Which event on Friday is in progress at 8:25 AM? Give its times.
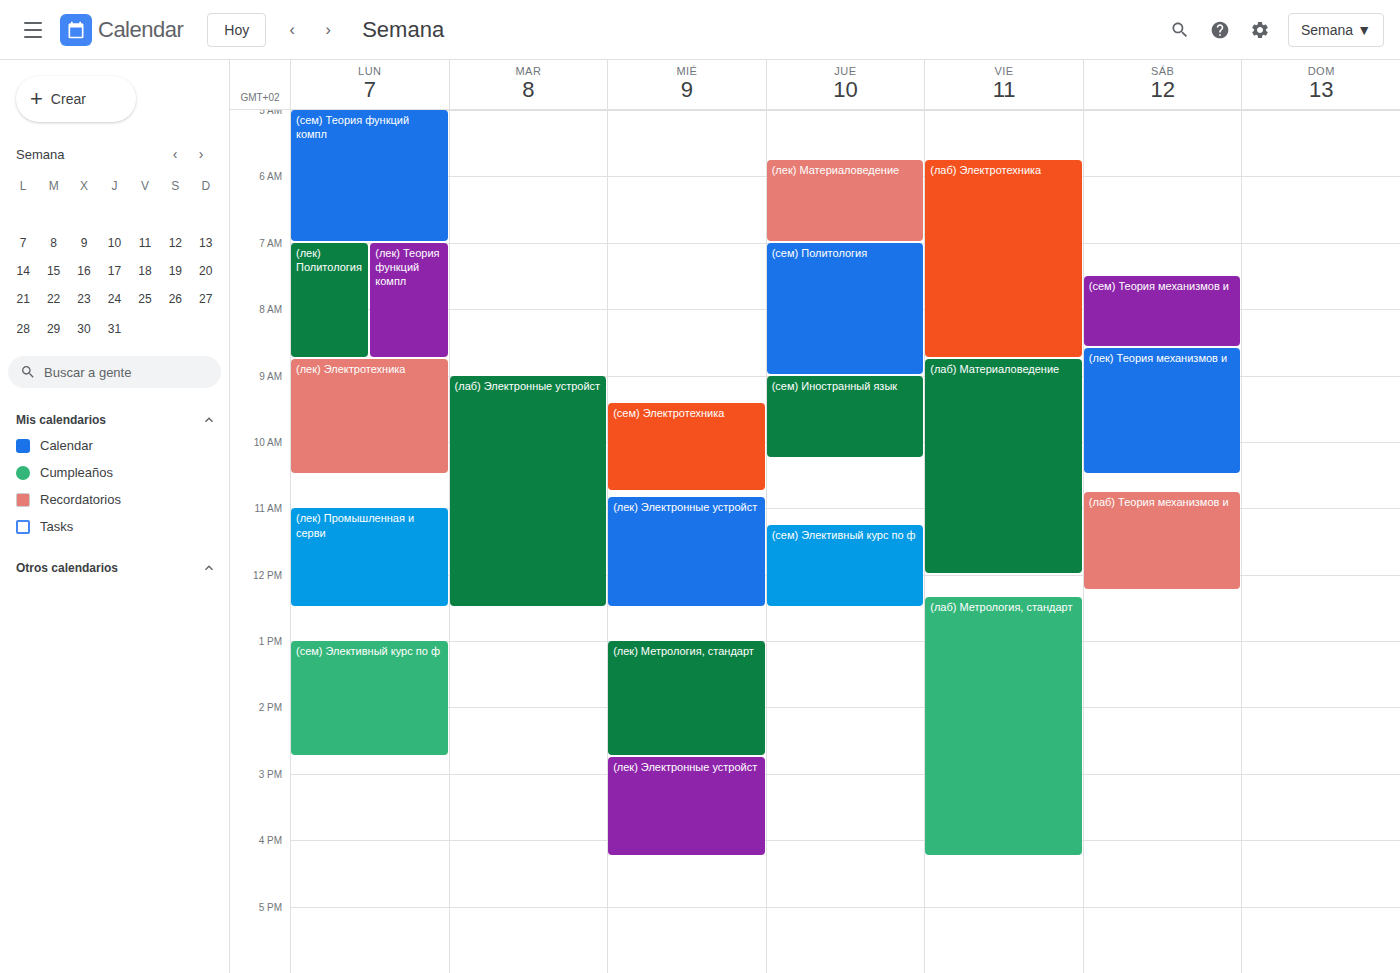
"(лаб) Электротехника", 5:45 AM to 8:45 AM